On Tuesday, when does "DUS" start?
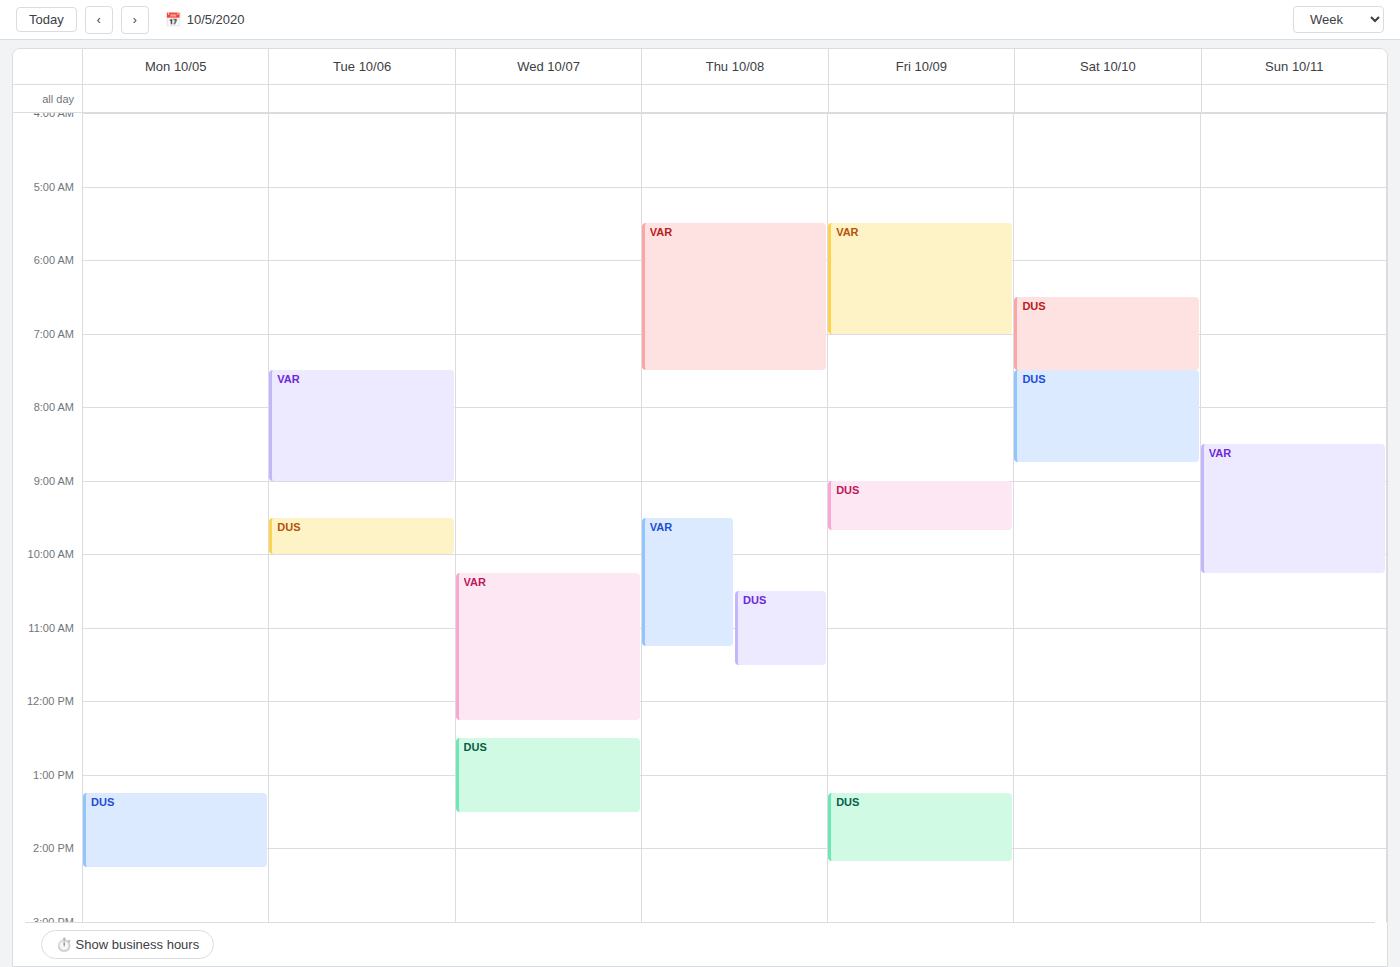
9:30 AM